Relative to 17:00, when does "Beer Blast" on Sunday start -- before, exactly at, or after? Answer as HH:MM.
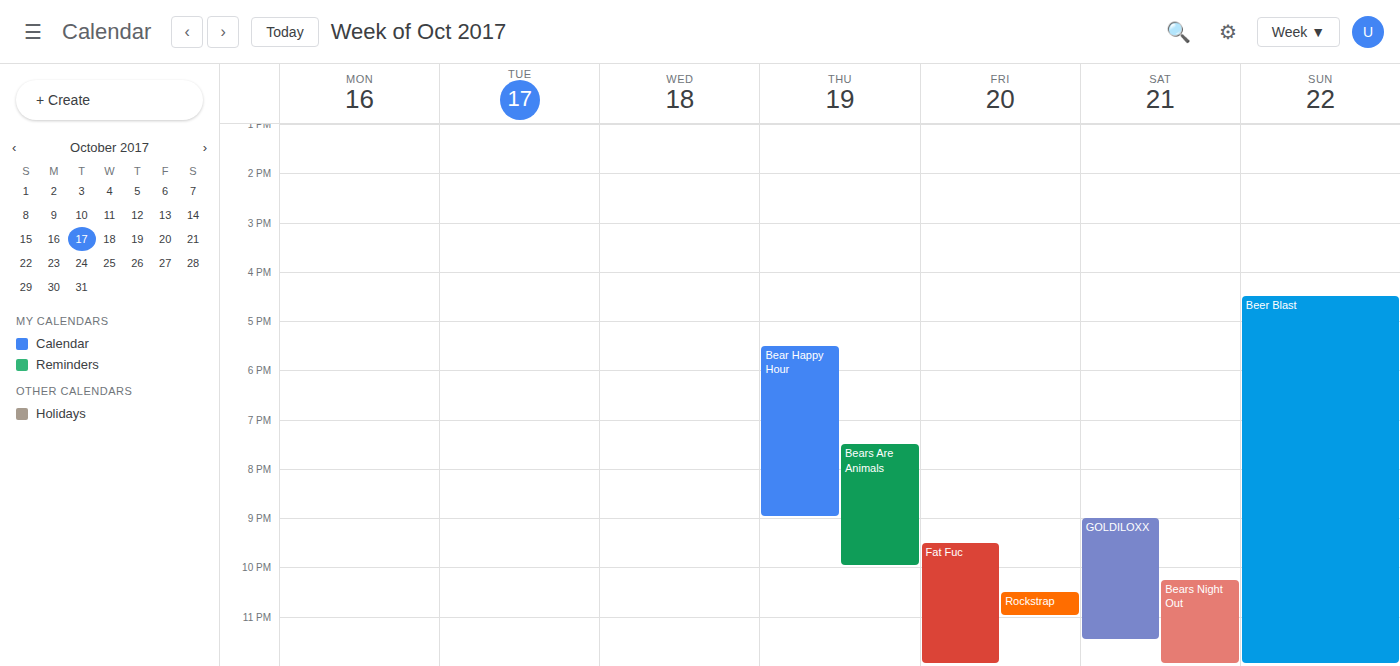
16:30 -- before 17:00, 30 minutes above the 17:00 line.